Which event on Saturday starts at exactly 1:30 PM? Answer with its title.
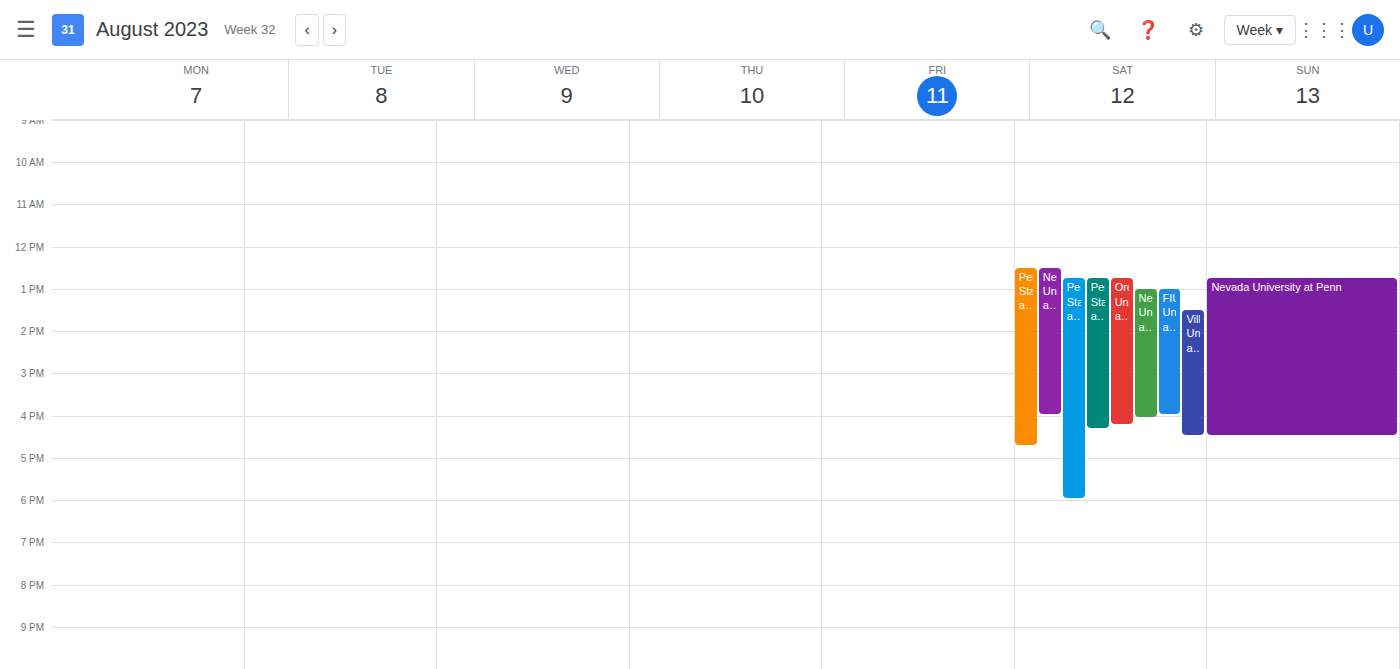
"Villanova University at Pe"